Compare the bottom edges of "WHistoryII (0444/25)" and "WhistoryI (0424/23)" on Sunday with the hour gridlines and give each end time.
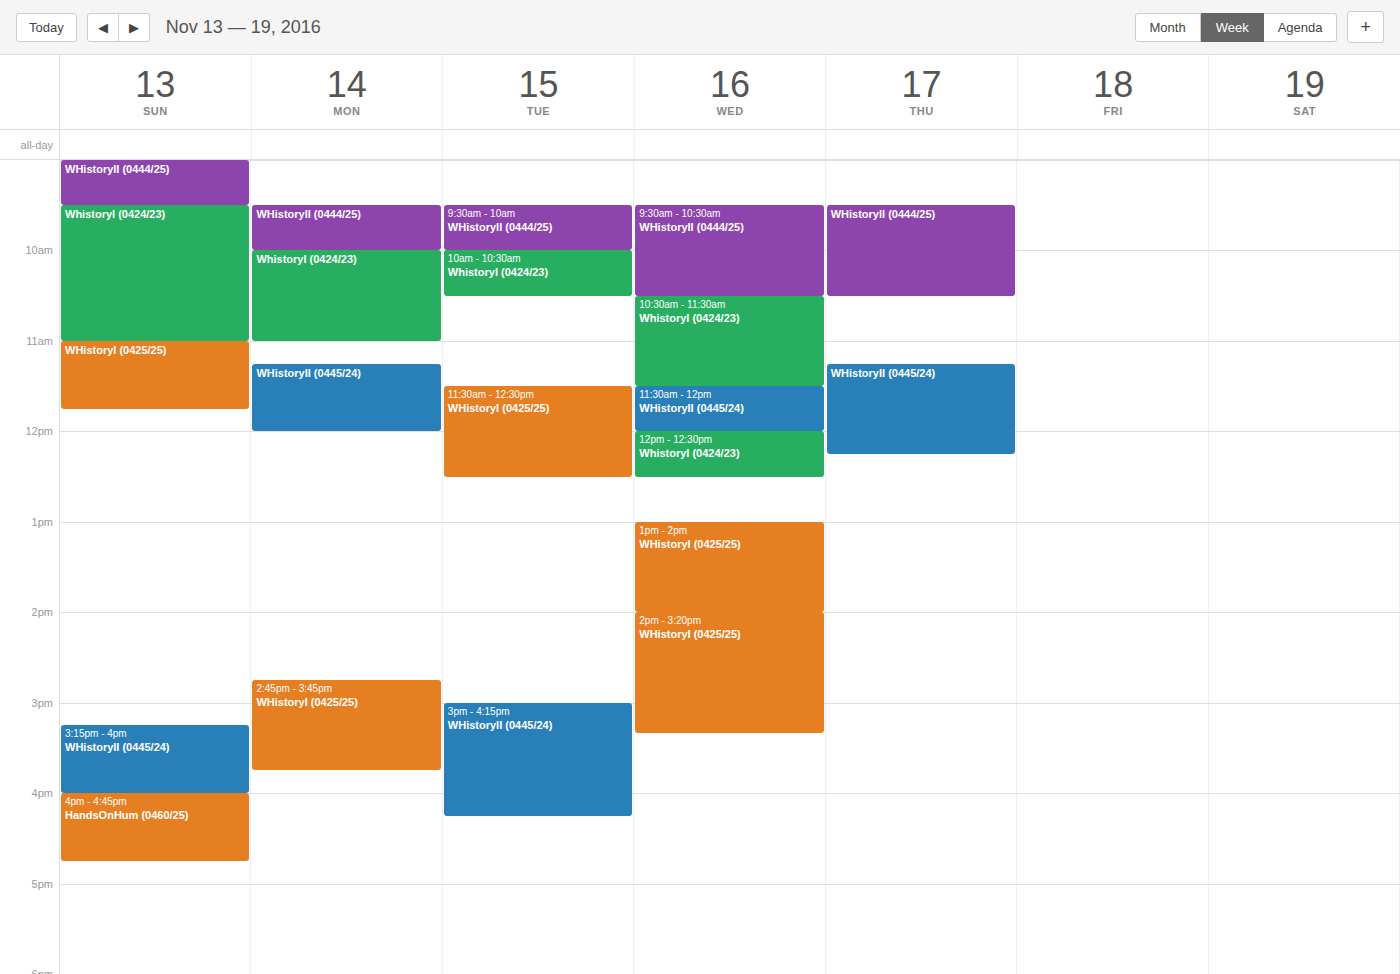
"WHistoryII (0444/25)": 09:30, halfway between the 09:00 and 10:00 lines. "WhistoryI (0424/23)": 11:00, exactly on the 11:00 line.